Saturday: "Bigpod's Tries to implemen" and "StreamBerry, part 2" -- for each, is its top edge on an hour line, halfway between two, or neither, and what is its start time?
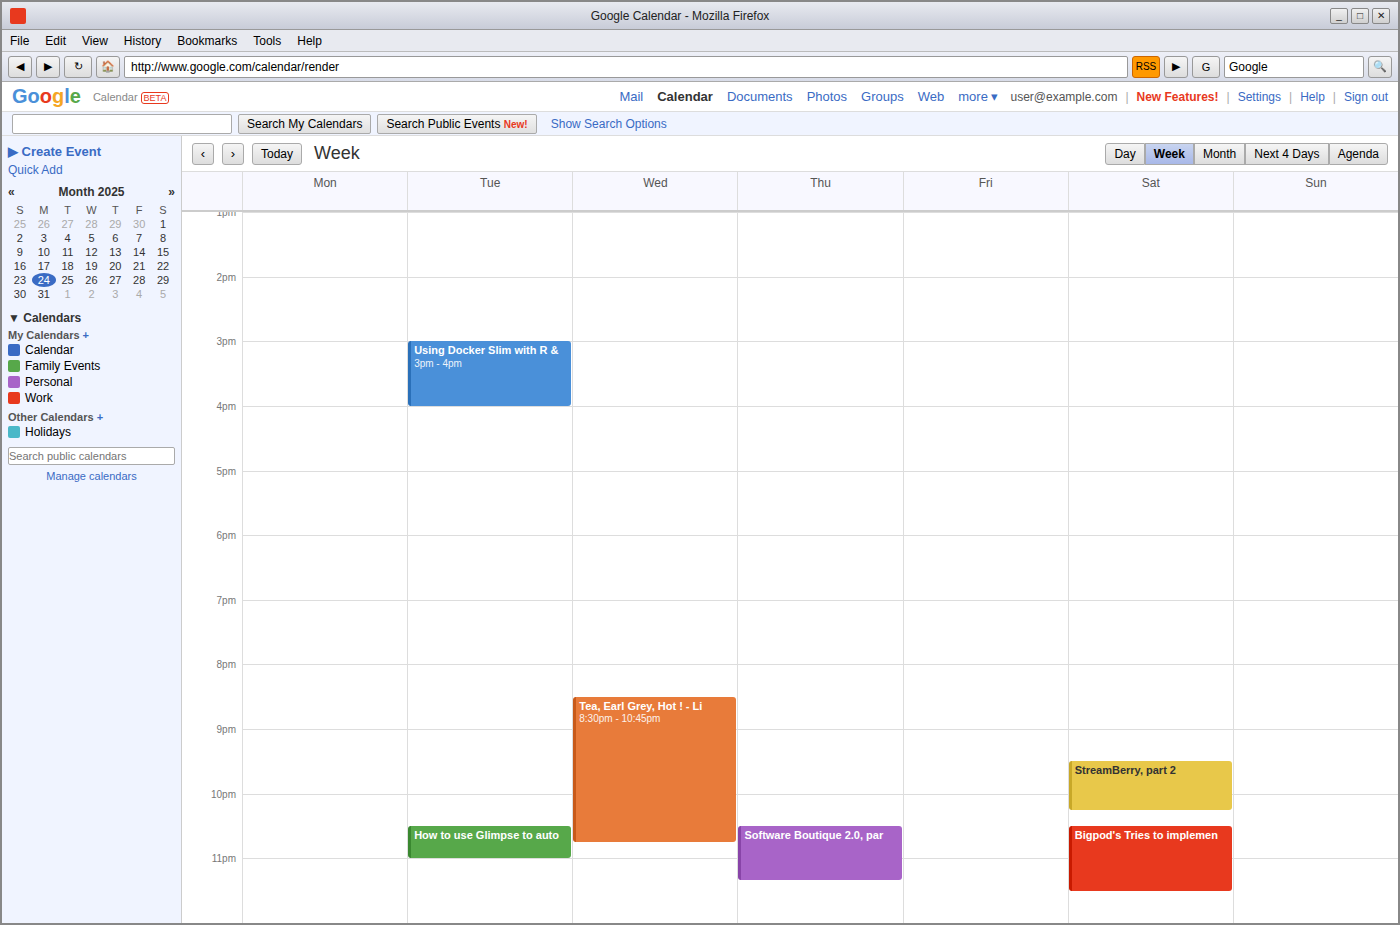
"Bigpod's Tries to implemen": 10:30 PM, halfway between the 10 PM and 11 PM lines. "StreamBerry, part 2": 9:30 PM, halfway between the 9 PM and 10 PM lines.